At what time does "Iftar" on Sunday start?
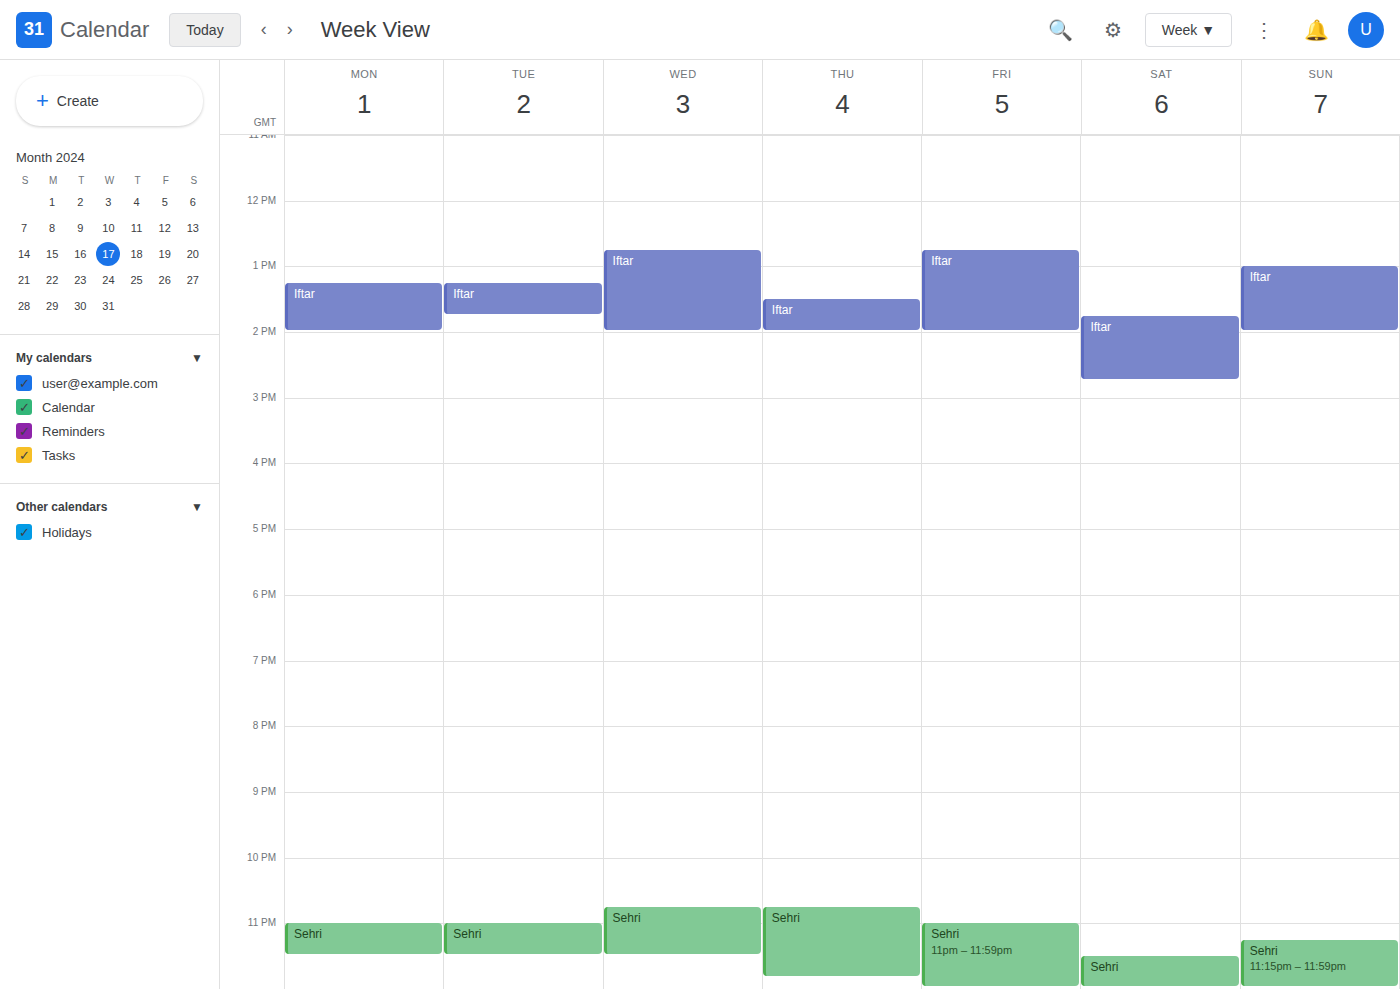
1:00 PM